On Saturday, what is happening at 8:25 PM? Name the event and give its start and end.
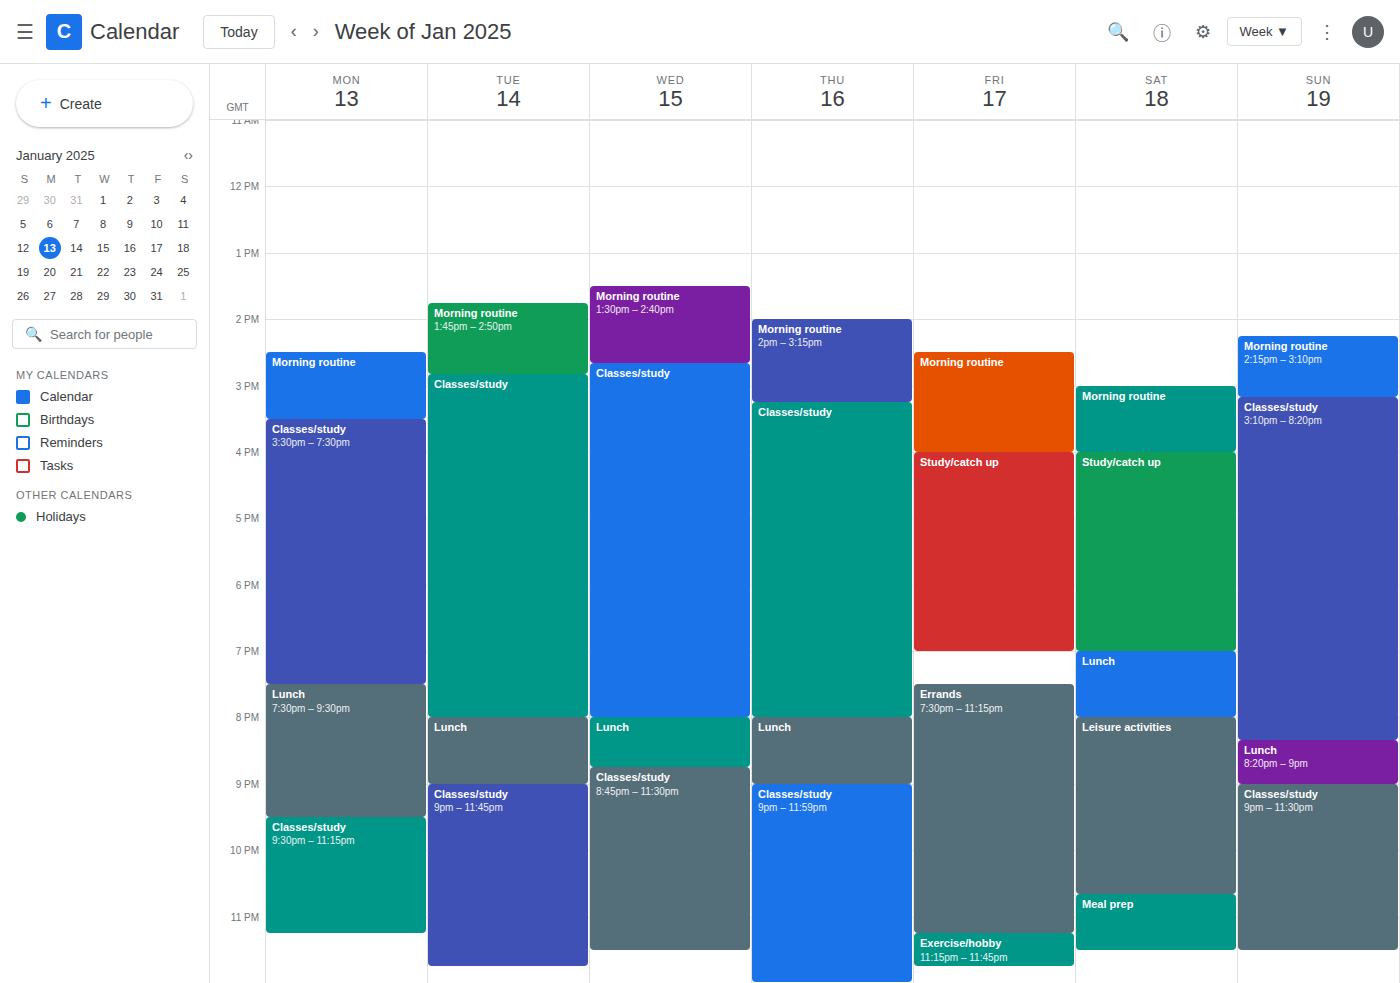
"Leisure activities", 8:00 PM to 10:40 PM